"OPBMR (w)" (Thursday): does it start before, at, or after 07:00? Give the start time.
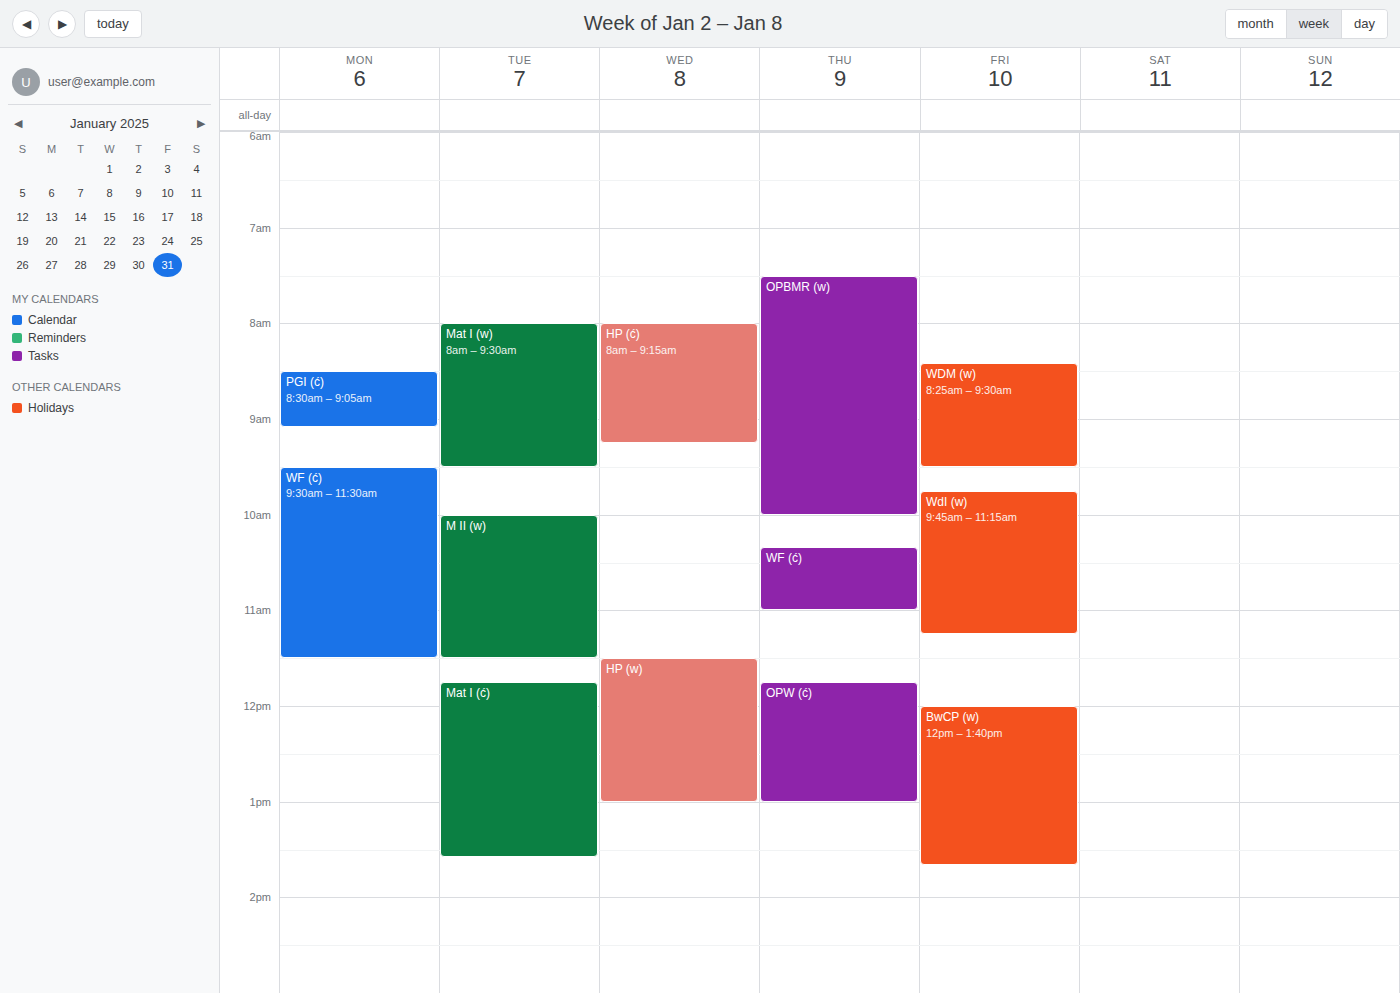
07:30 -- after 07:00, 30 minutes below the 07:00 line.